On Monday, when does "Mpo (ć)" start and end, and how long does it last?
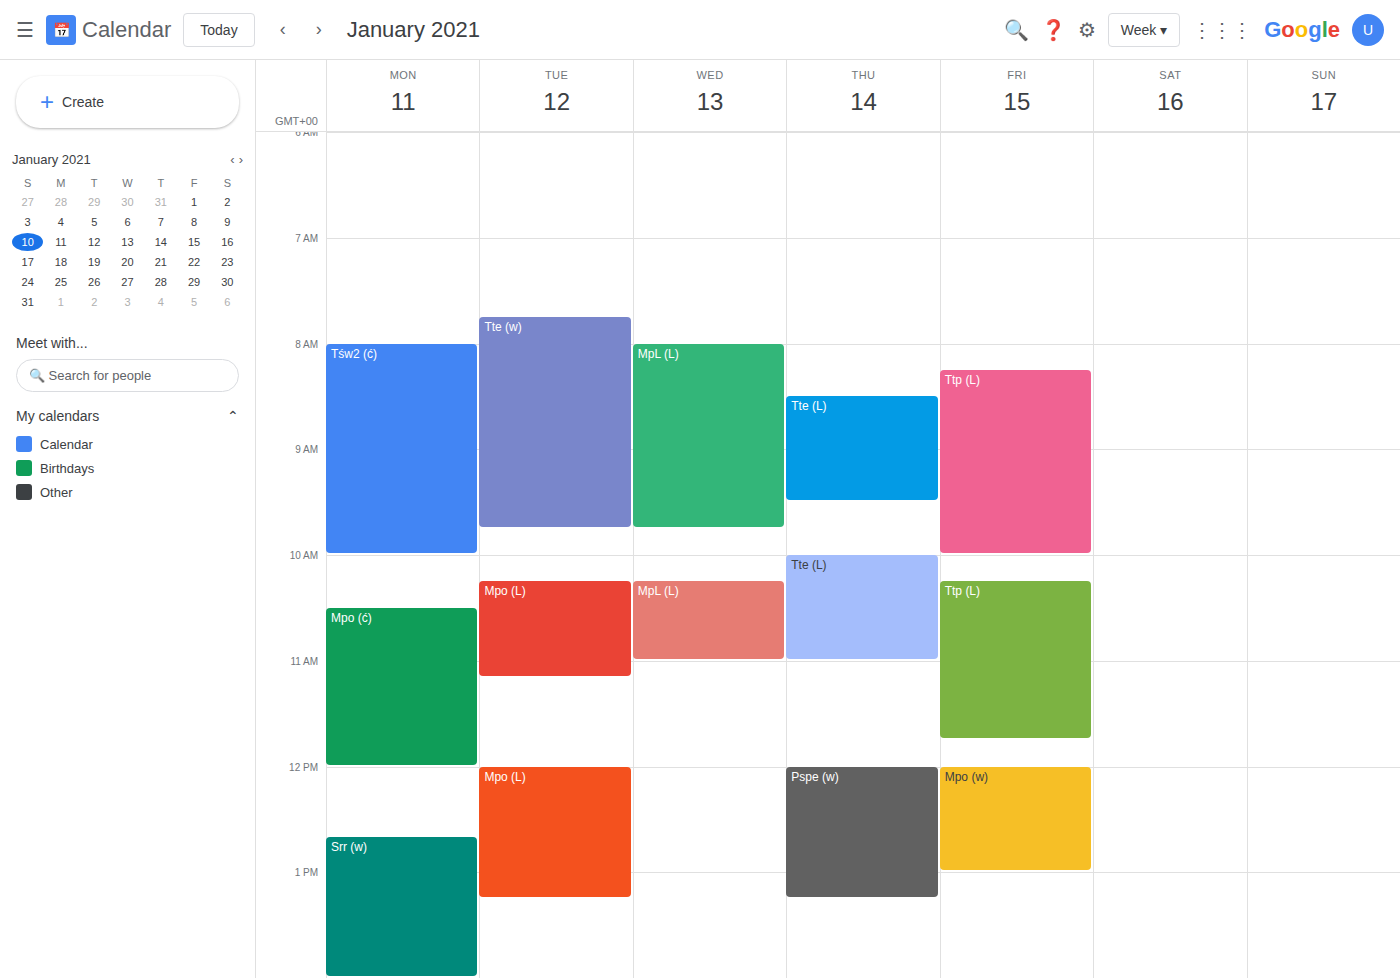
10:30 AM to 12:00 PM, 1 hour 30 minutes